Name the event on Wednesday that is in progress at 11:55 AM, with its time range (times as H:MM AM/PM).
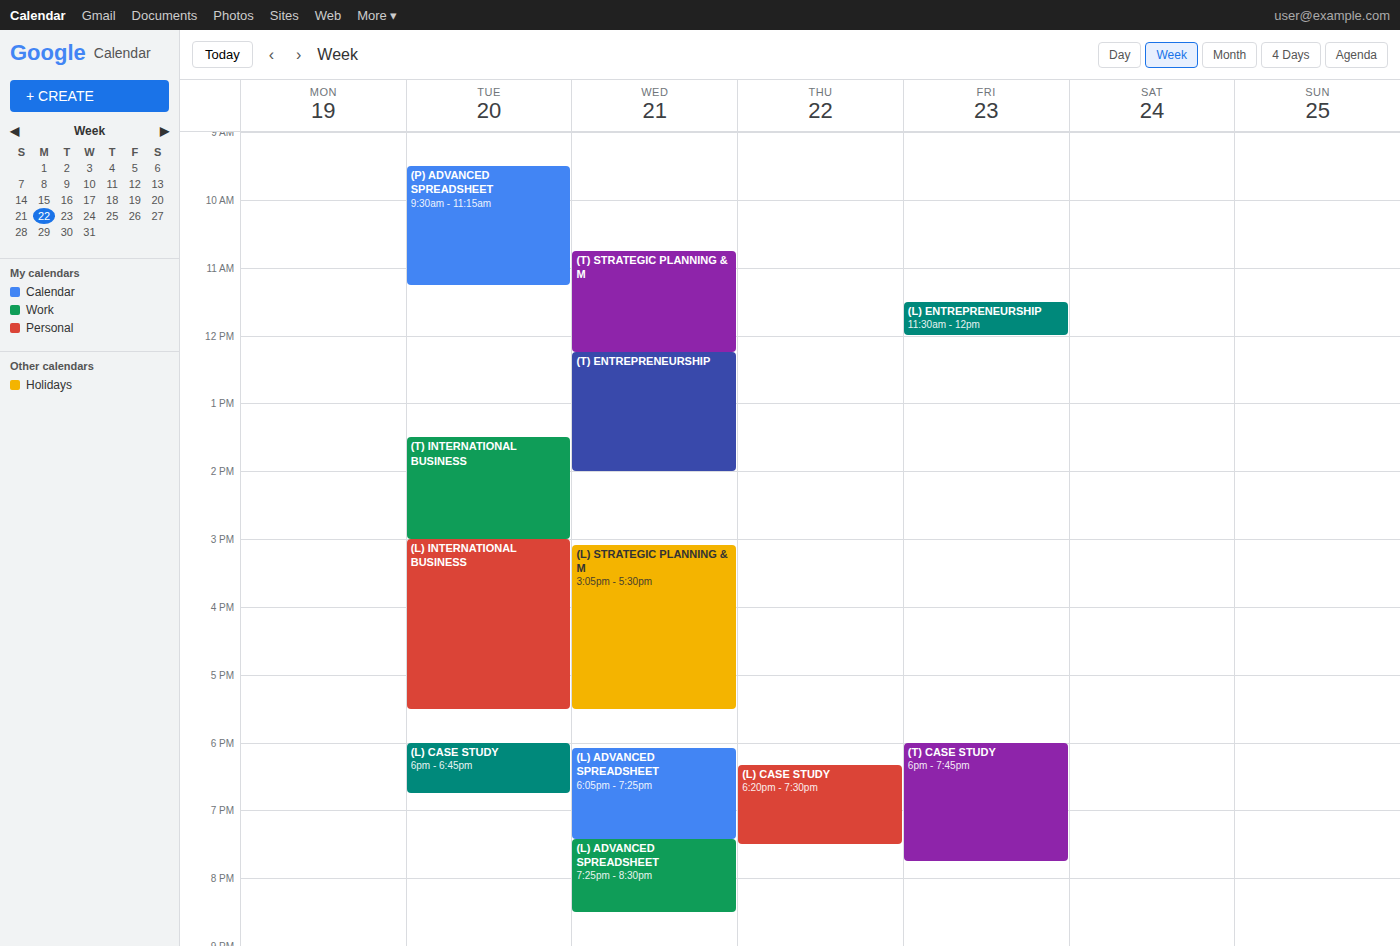
"(T) STRATEGIC PLANNING & M", 10:45 AM to 12:15 PM